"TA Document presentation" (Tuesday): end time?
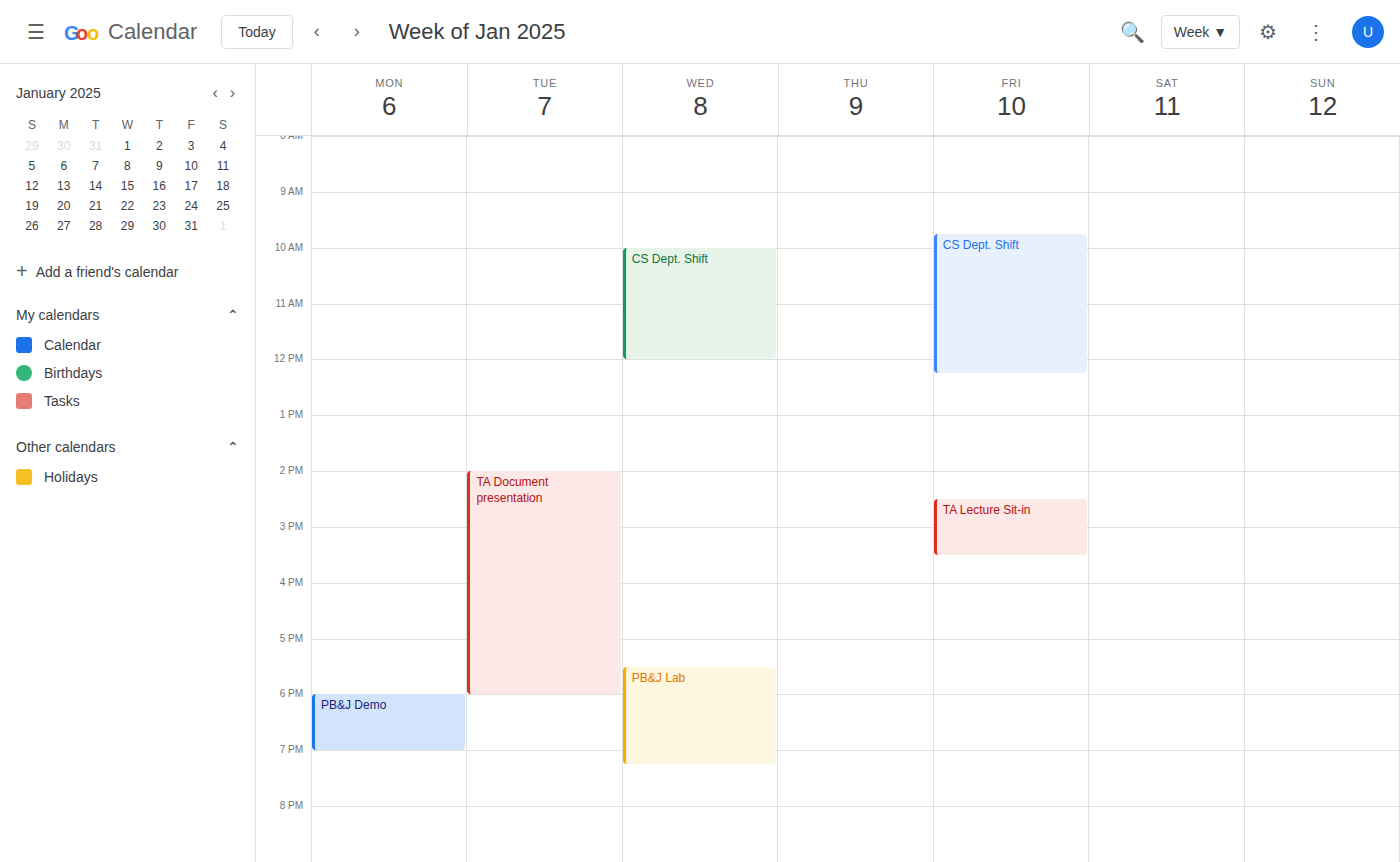
6:00 PM